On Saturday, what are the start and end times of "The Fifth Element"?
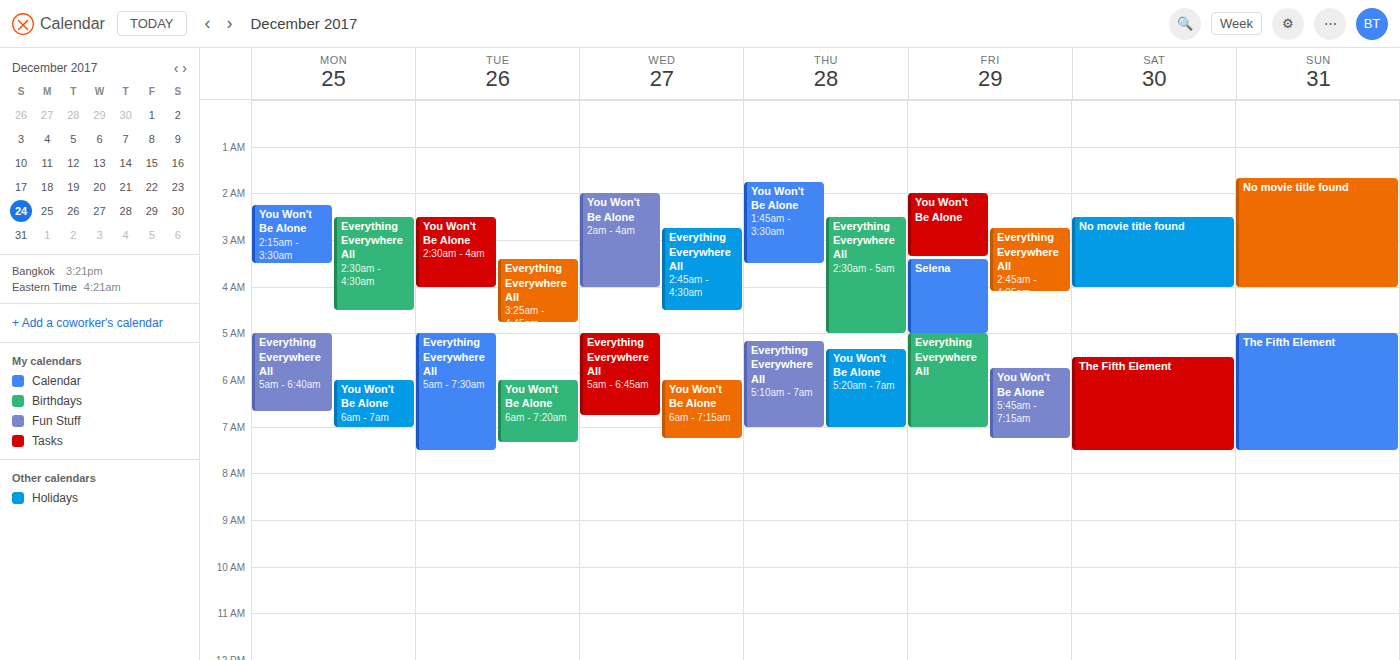
5:30 AM to 7:30 AM